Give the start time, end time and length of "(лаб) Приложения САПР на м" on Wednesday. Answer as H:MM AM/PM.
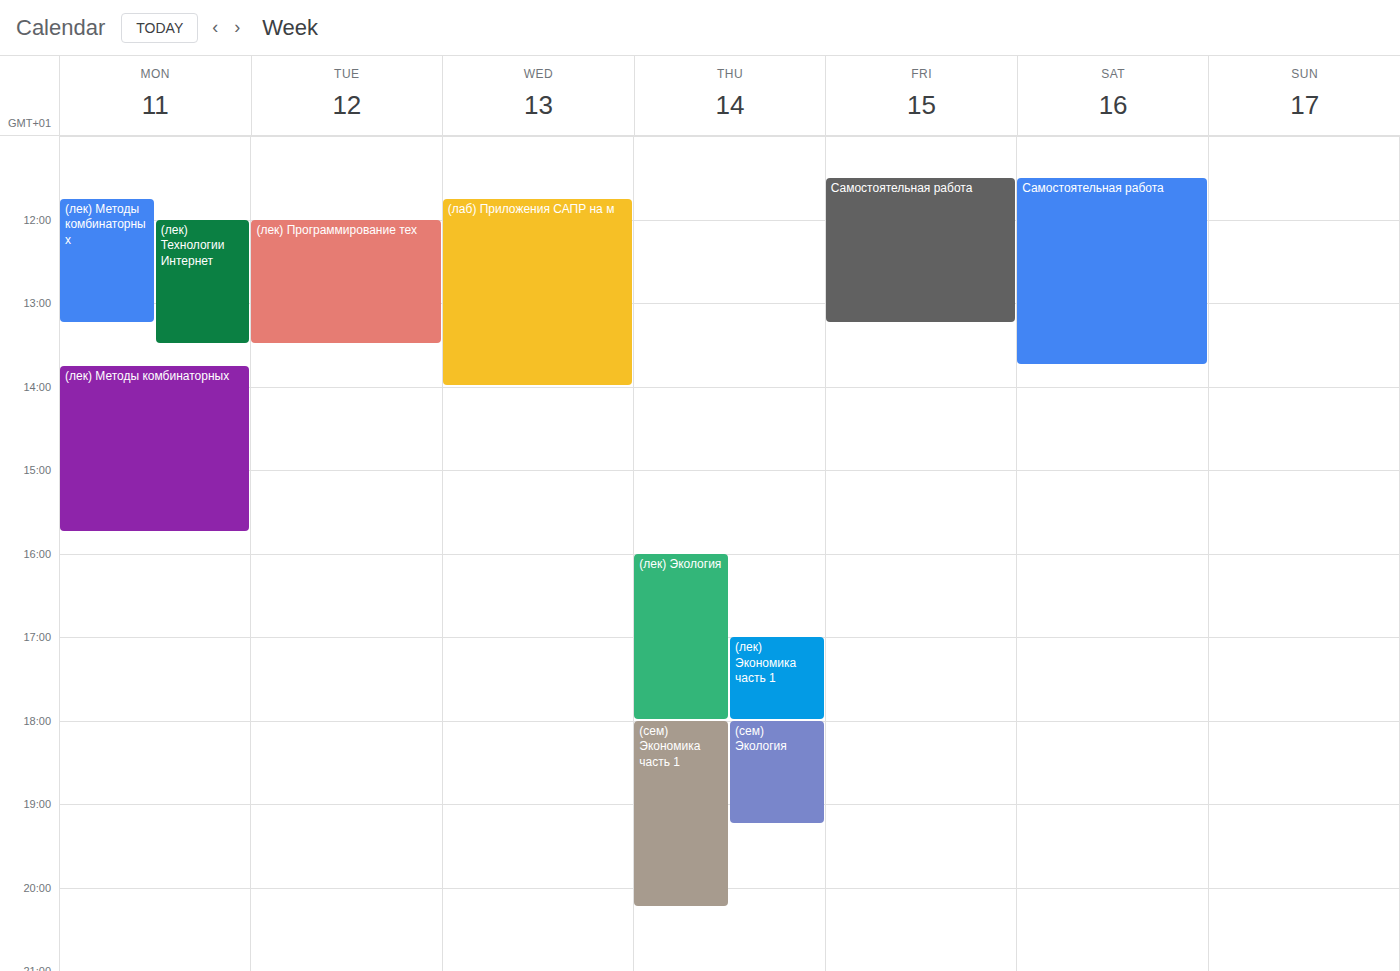
11:45 AM to 2:00 PM, 2 hours 15 minutes